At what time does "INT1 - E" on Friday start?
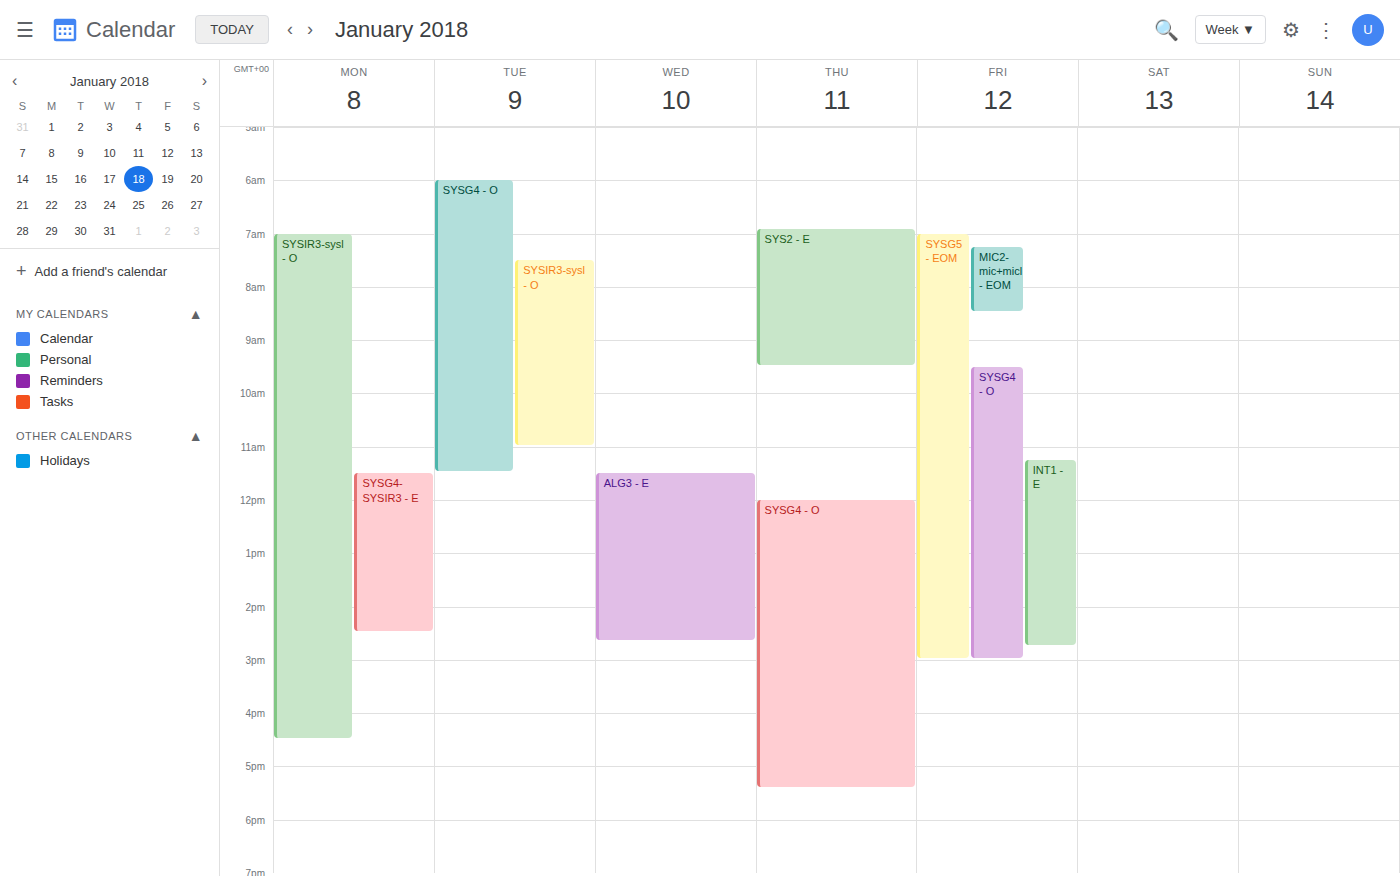
11:15 AM